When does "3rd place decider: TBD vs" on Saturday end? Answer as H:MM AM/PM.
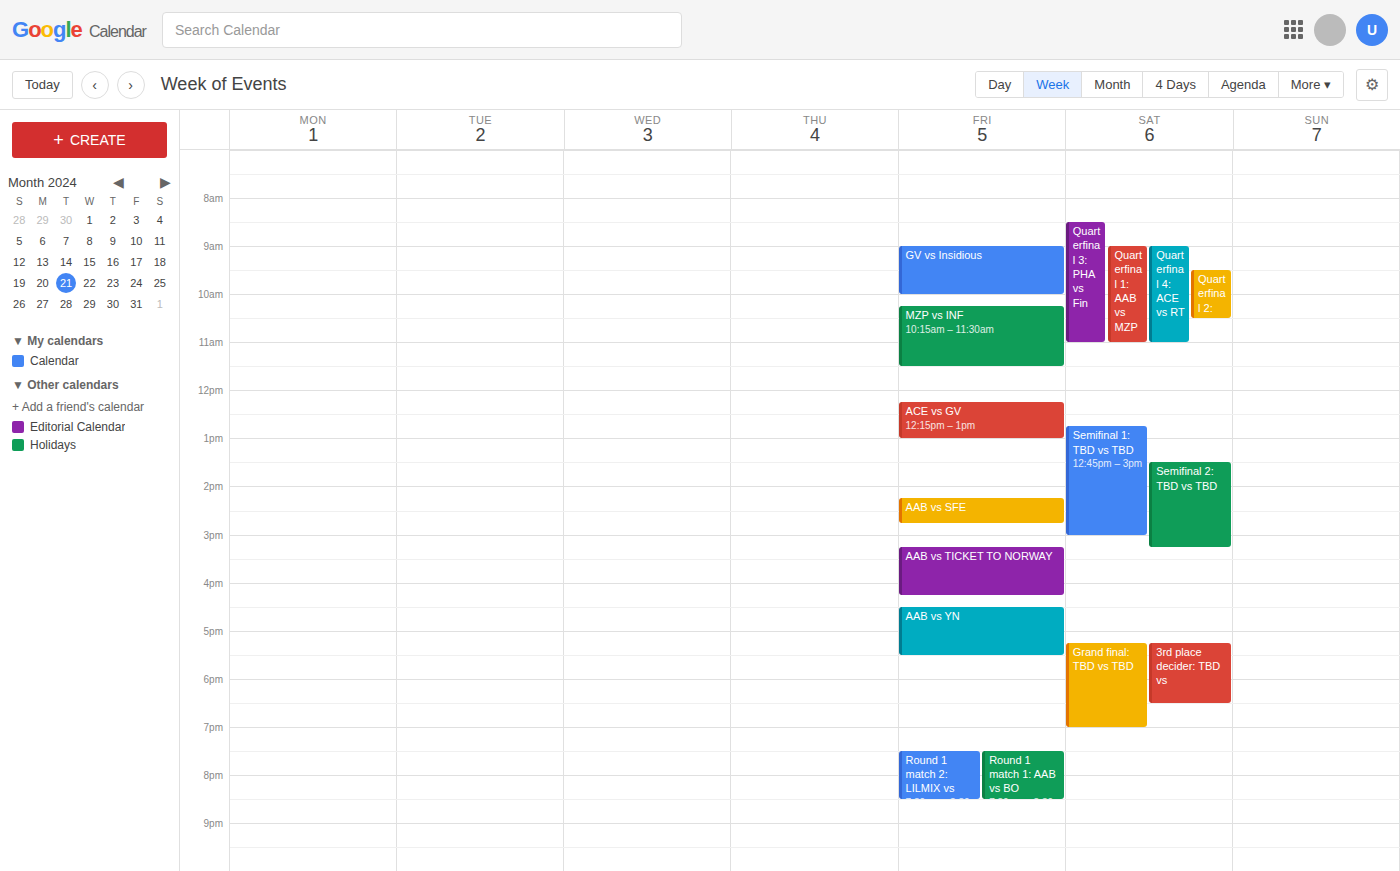
6:30 PM